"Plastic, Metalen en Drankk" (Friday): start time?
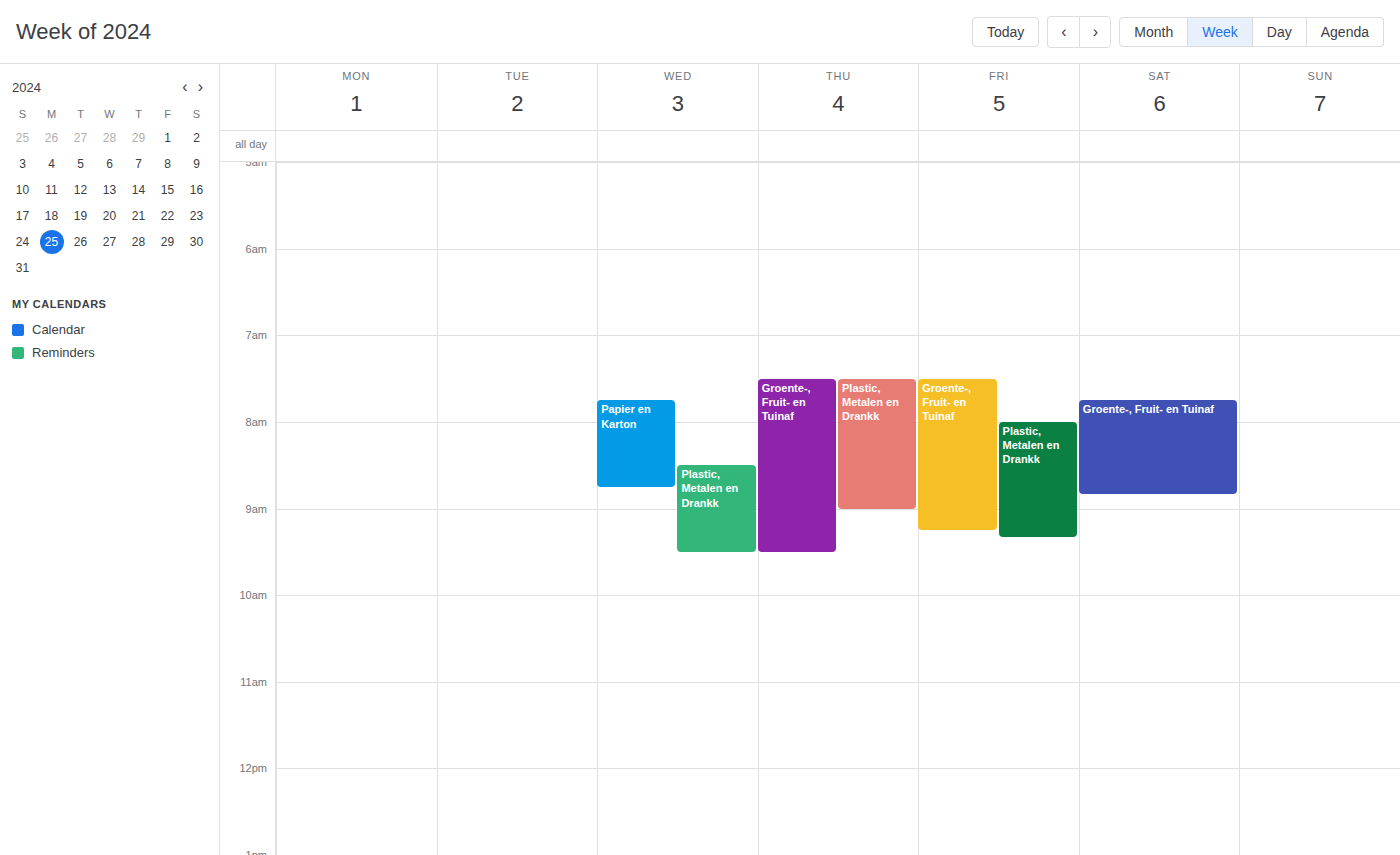
8:00 AM